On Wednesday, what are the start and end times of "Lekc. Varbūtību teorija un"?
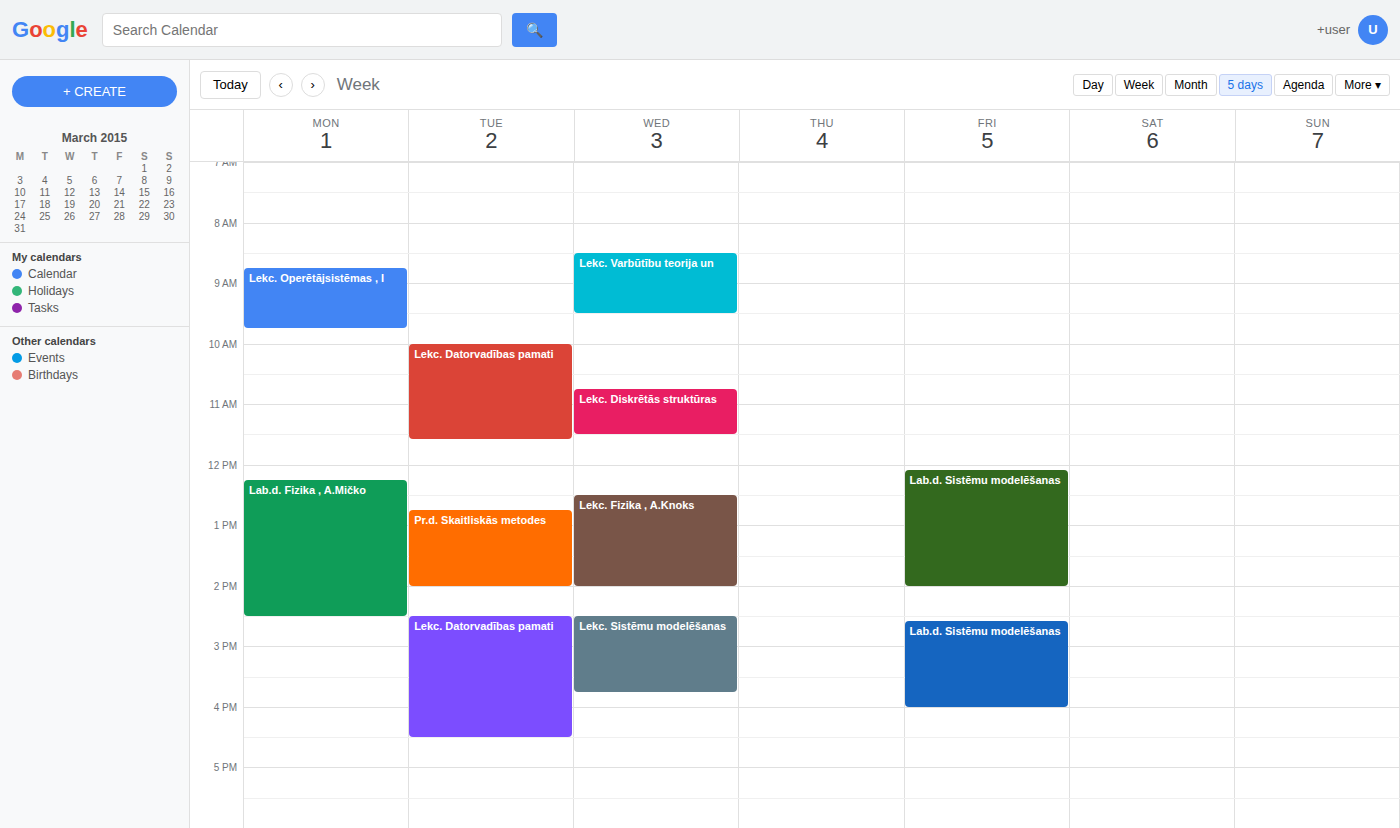
8:30 AM to 9:30 AM